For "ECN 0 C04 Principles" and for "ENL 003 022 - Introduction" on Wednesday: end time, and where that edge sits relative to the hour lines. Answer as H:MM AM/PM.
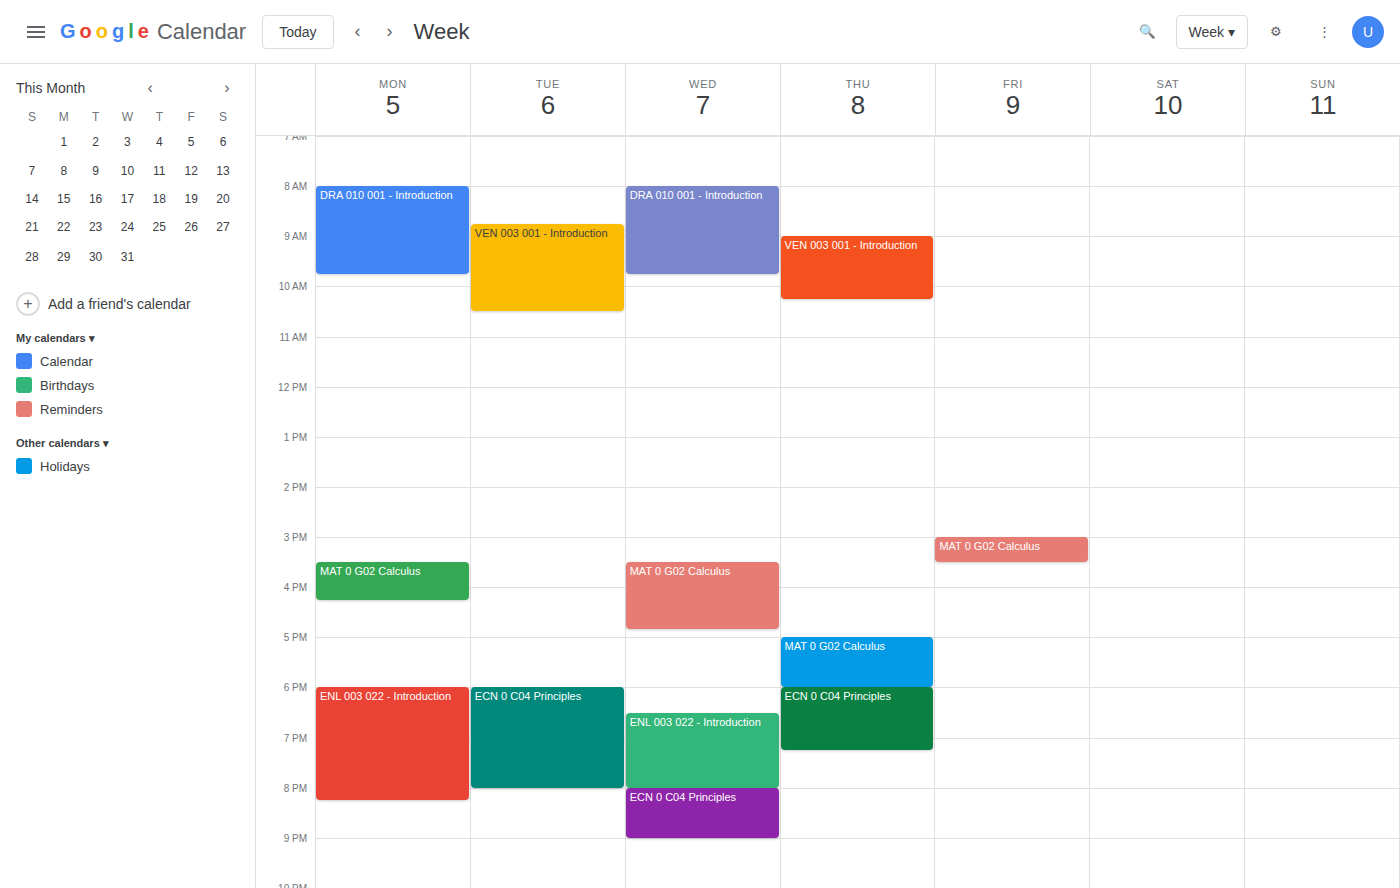
"ECN 0 C04 Principles": 9:00 PM, exactly on the 9 PM line. "ENL 003 022 - Introduction": 8:00 PM, exactly on the 8 PM line.